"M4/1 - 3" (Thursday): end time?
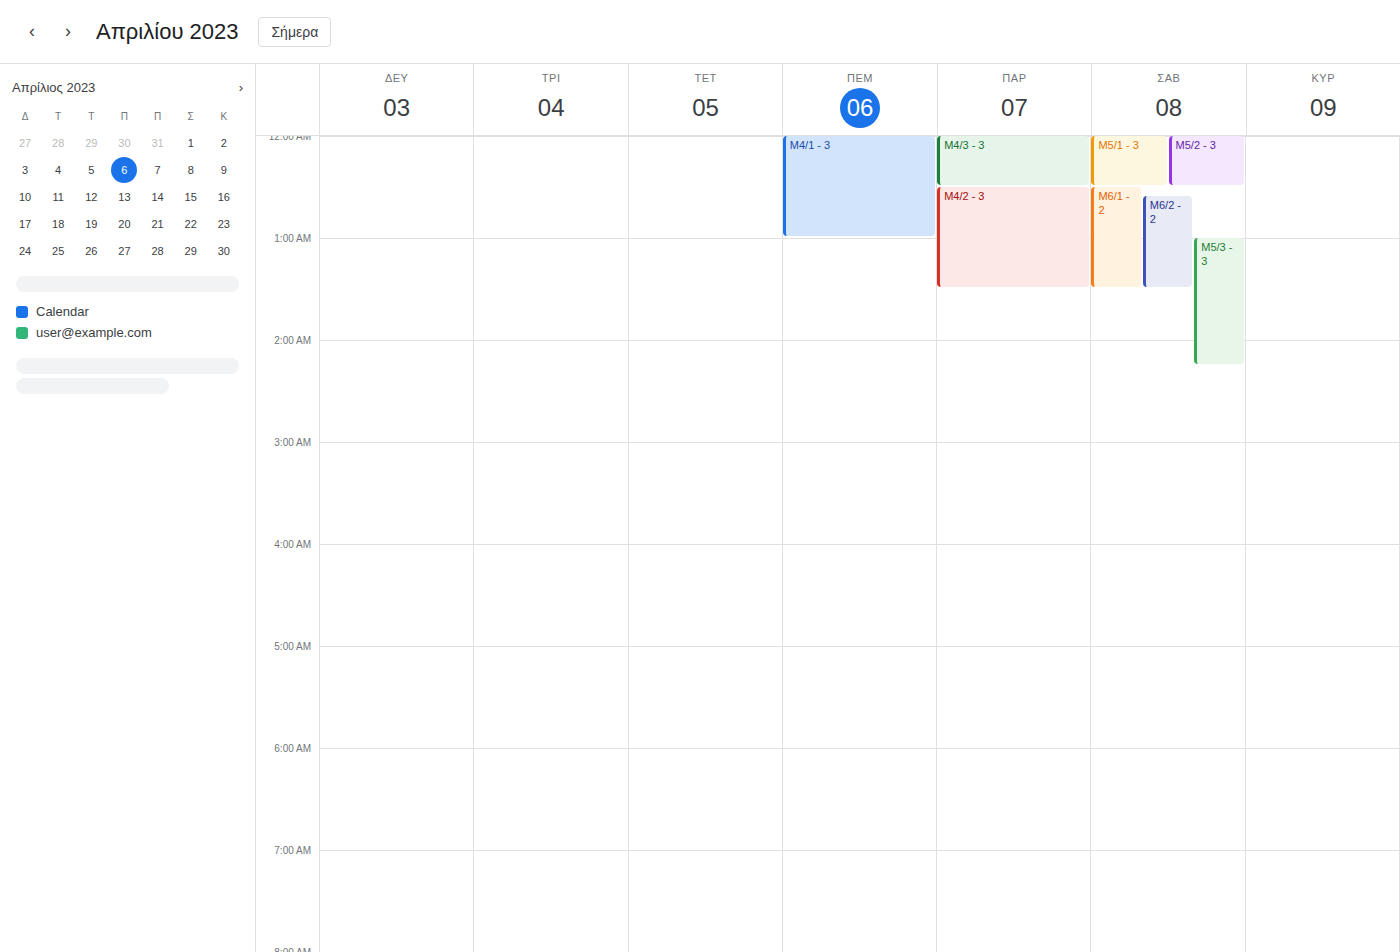
1:00 AM